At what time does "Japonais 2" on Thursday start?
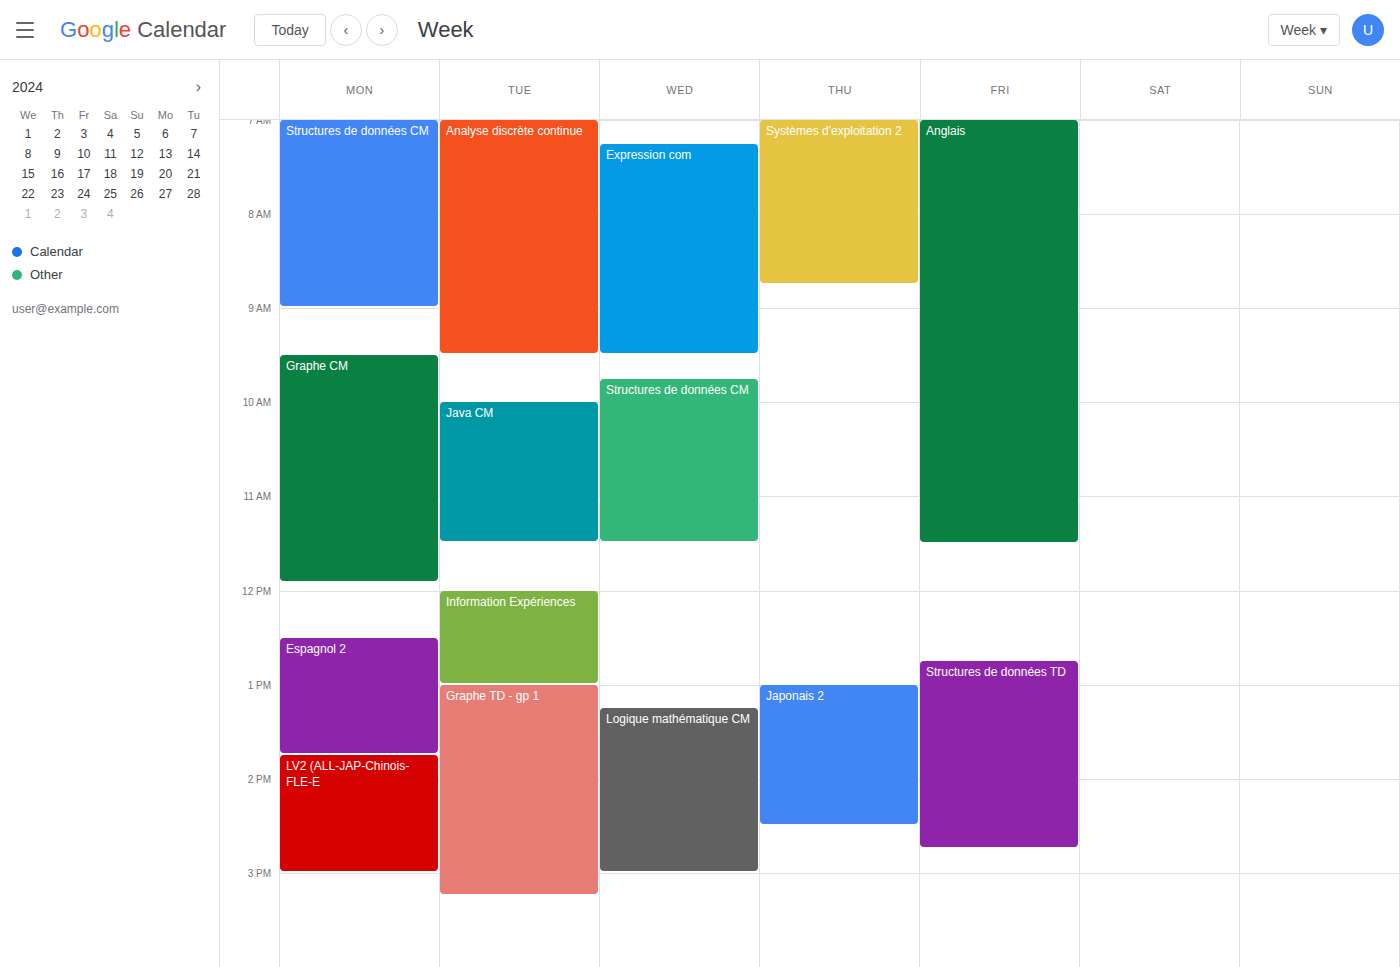
13:00